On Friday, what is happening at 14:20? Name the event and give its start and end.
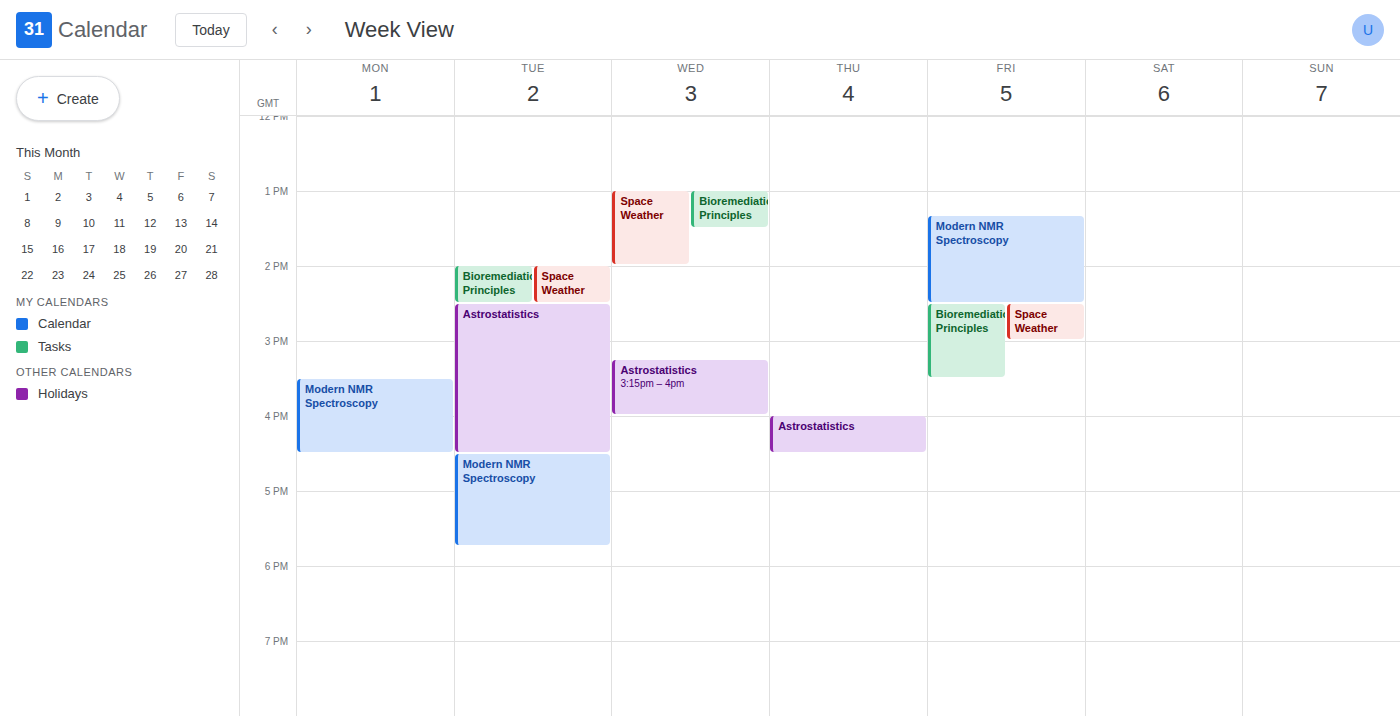
"Modern NMR Spectroscopy", 13:20 to 14:30